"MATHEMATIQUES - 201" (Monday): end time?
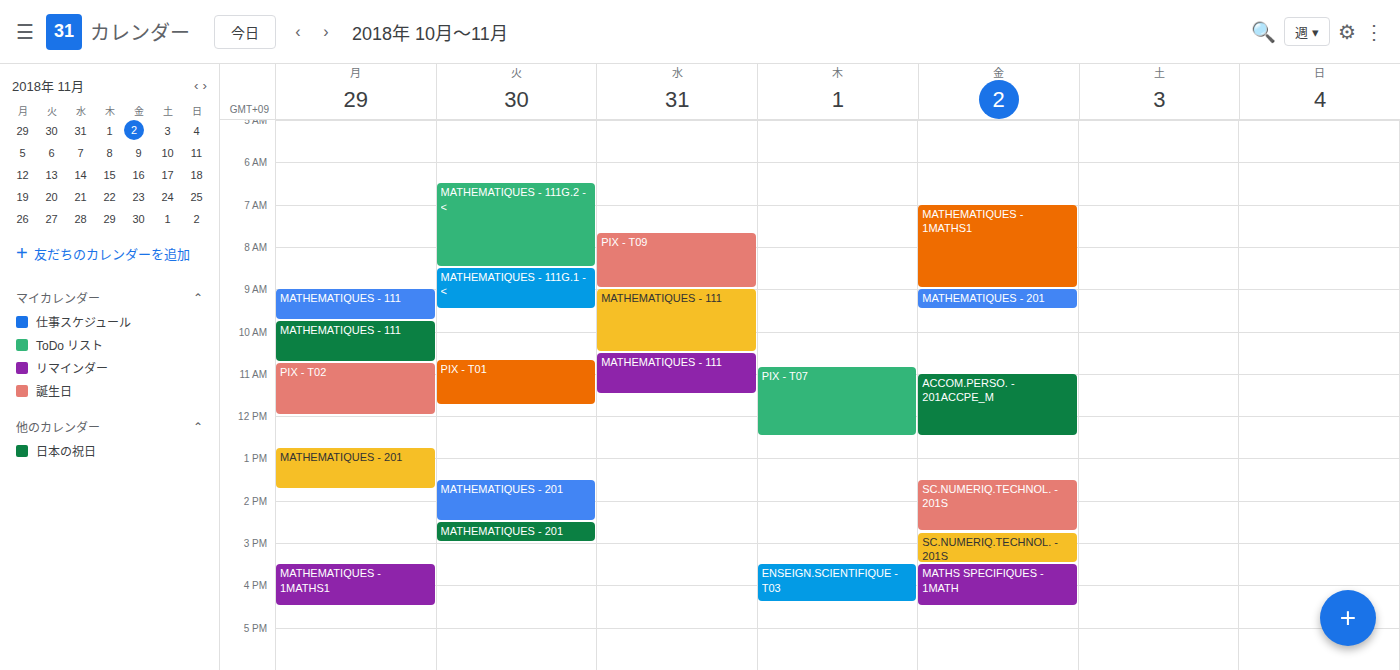
1:45 PM